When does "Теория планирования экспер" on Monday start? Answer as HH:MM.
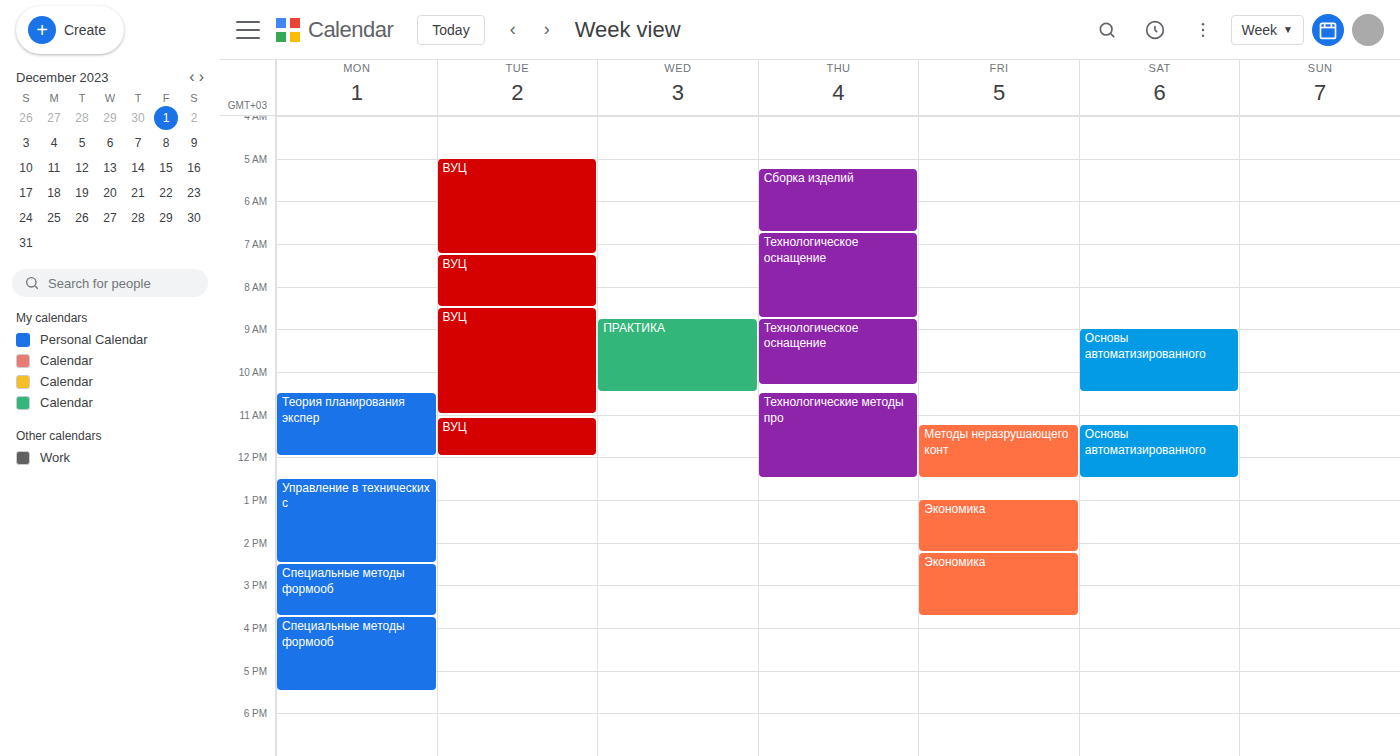
10:30